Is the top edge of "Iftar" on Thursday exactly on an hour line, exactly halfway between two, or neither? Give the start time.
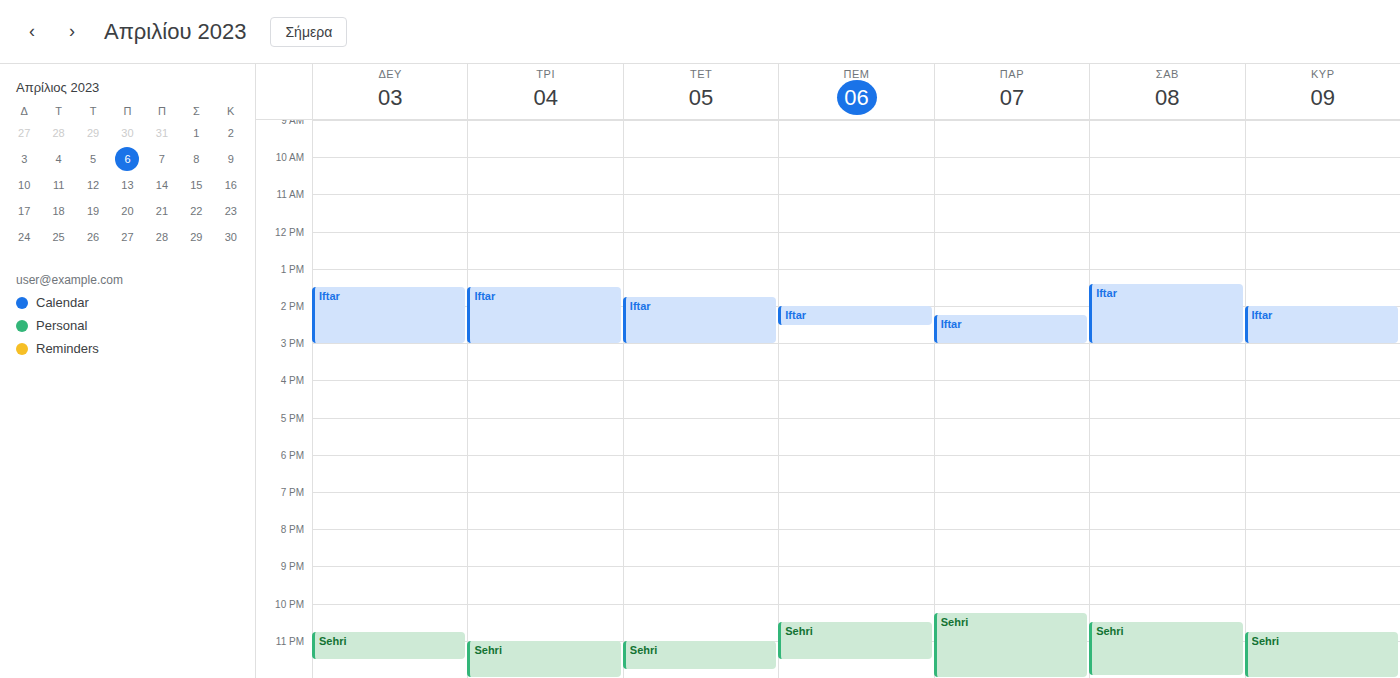
2:00 PM -- exactly on the 2 PM line.